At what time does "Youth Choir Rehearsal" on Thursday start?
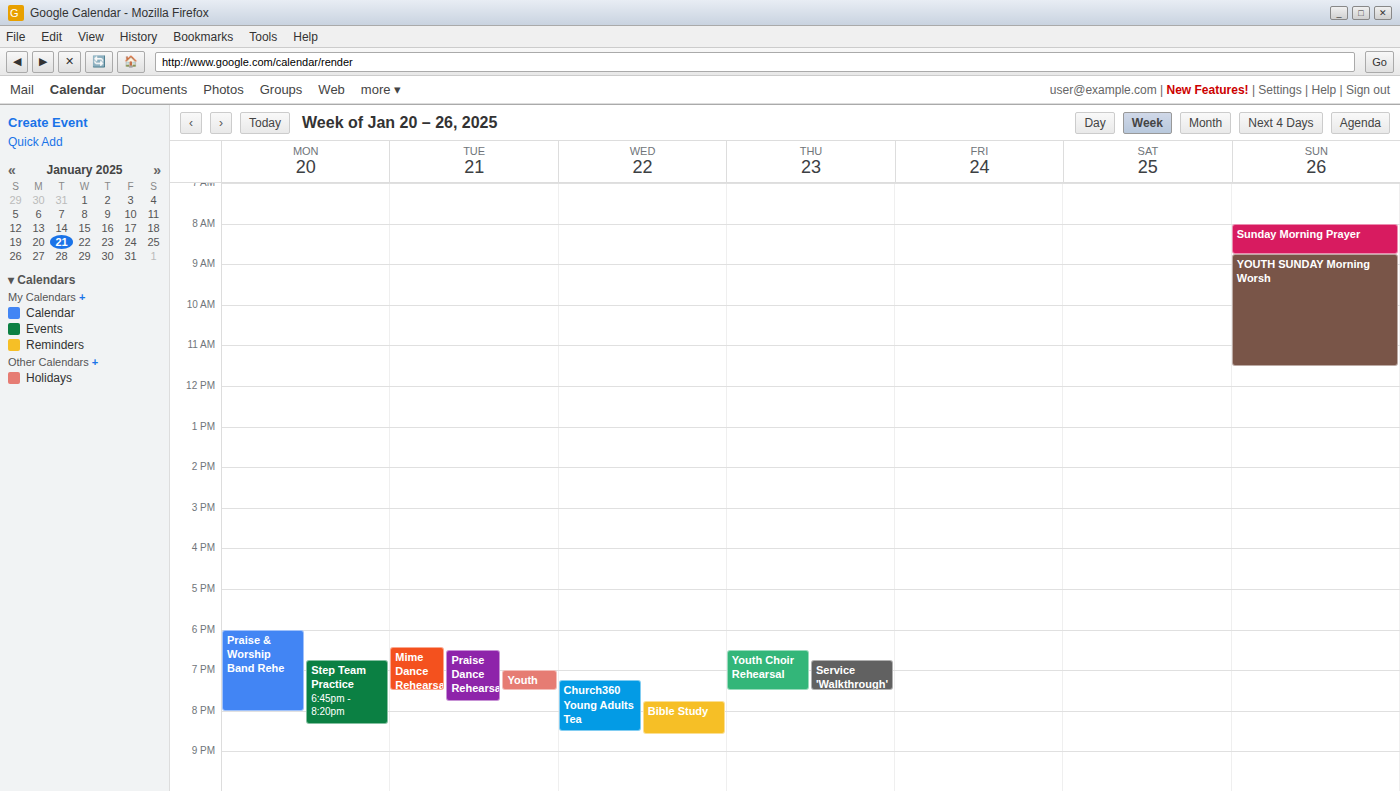
6:30 PM